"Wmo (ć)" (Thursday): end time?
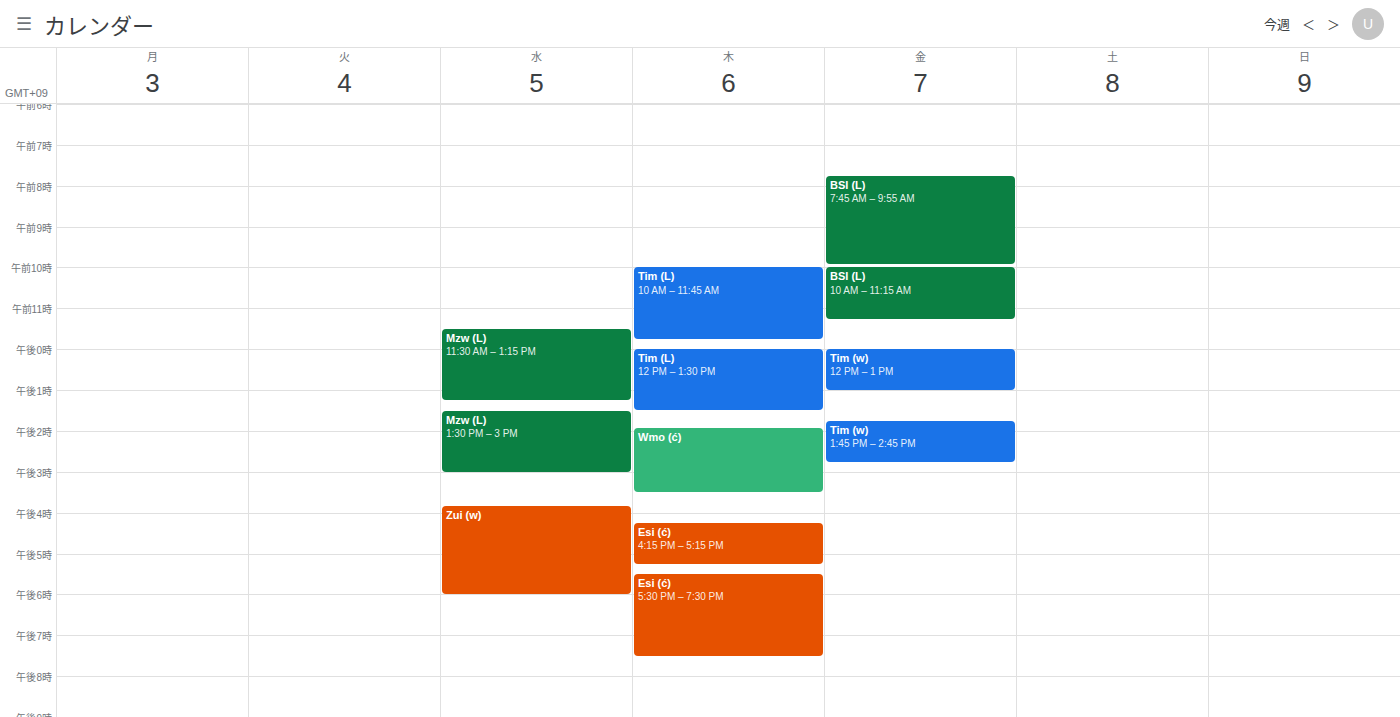
3:30 PM